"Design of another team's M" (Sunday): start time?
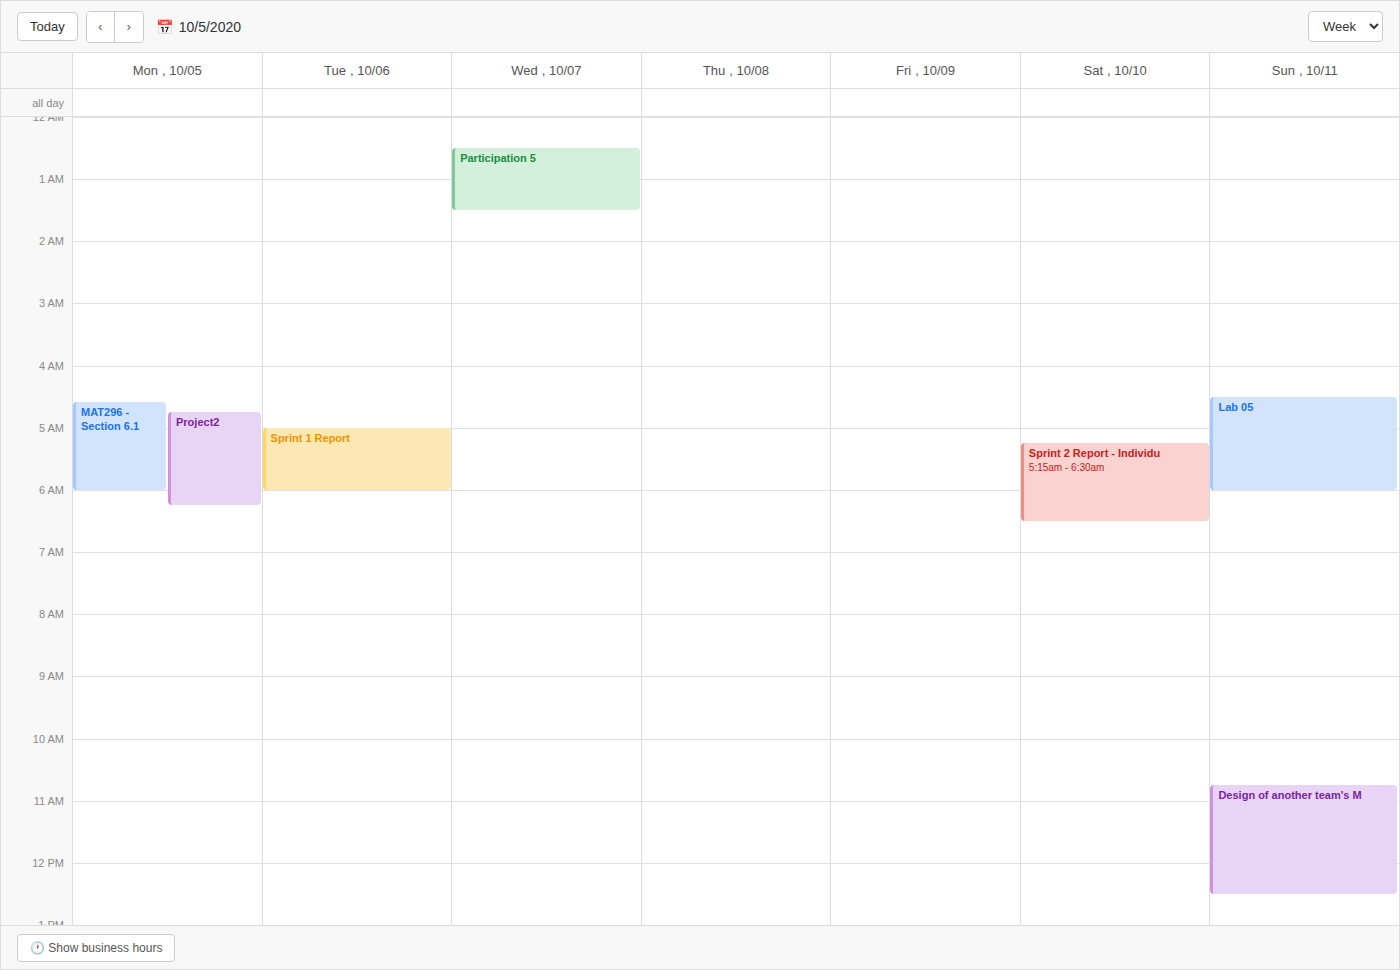
10:45 AM